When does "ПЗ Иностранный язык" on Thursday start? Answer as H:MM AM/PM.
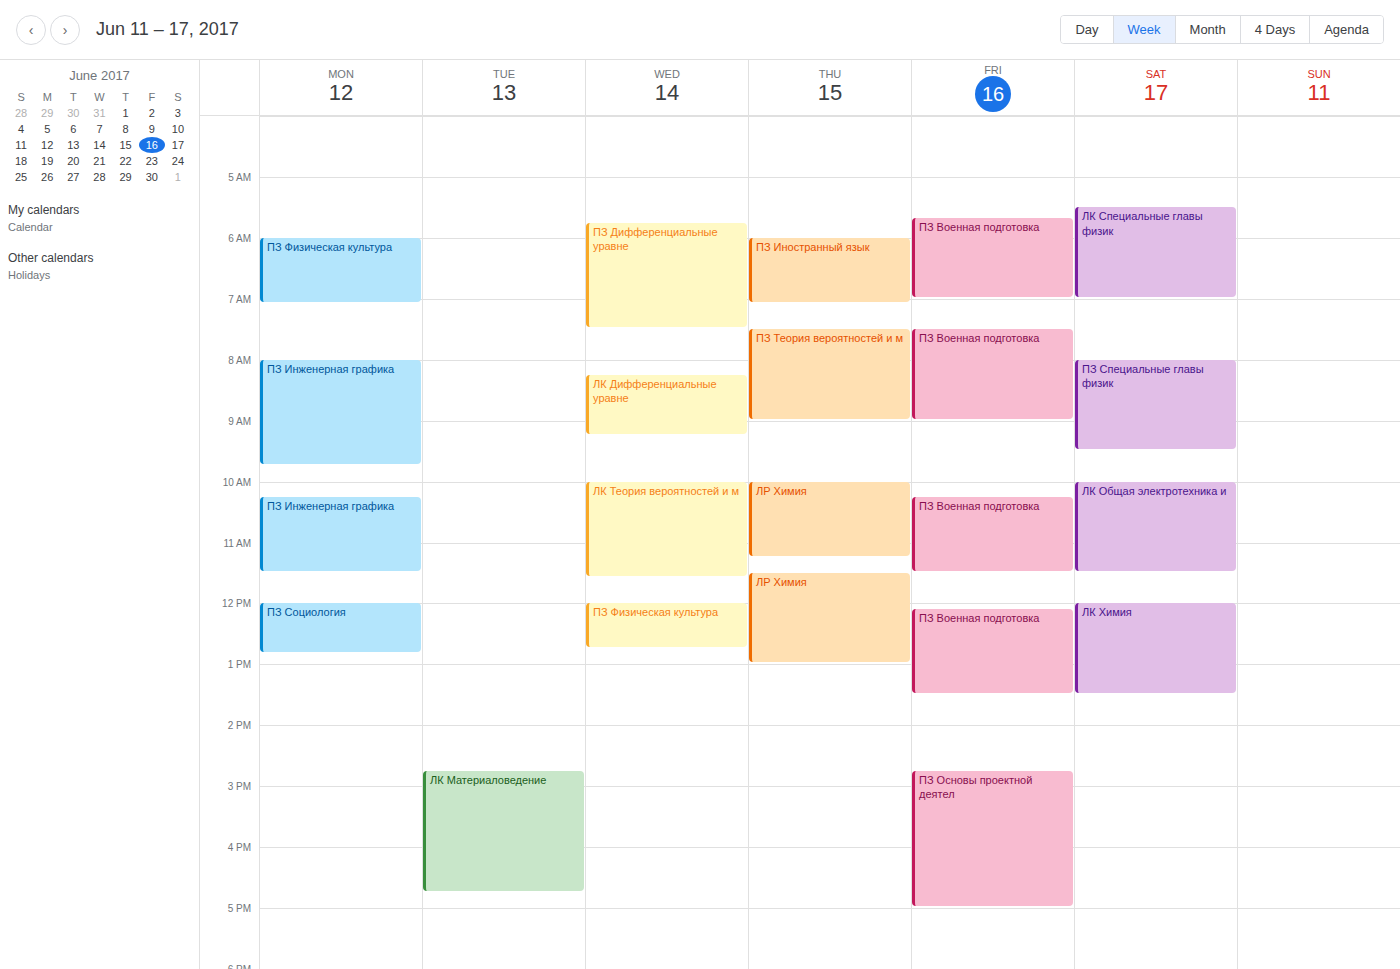
6:00 AM